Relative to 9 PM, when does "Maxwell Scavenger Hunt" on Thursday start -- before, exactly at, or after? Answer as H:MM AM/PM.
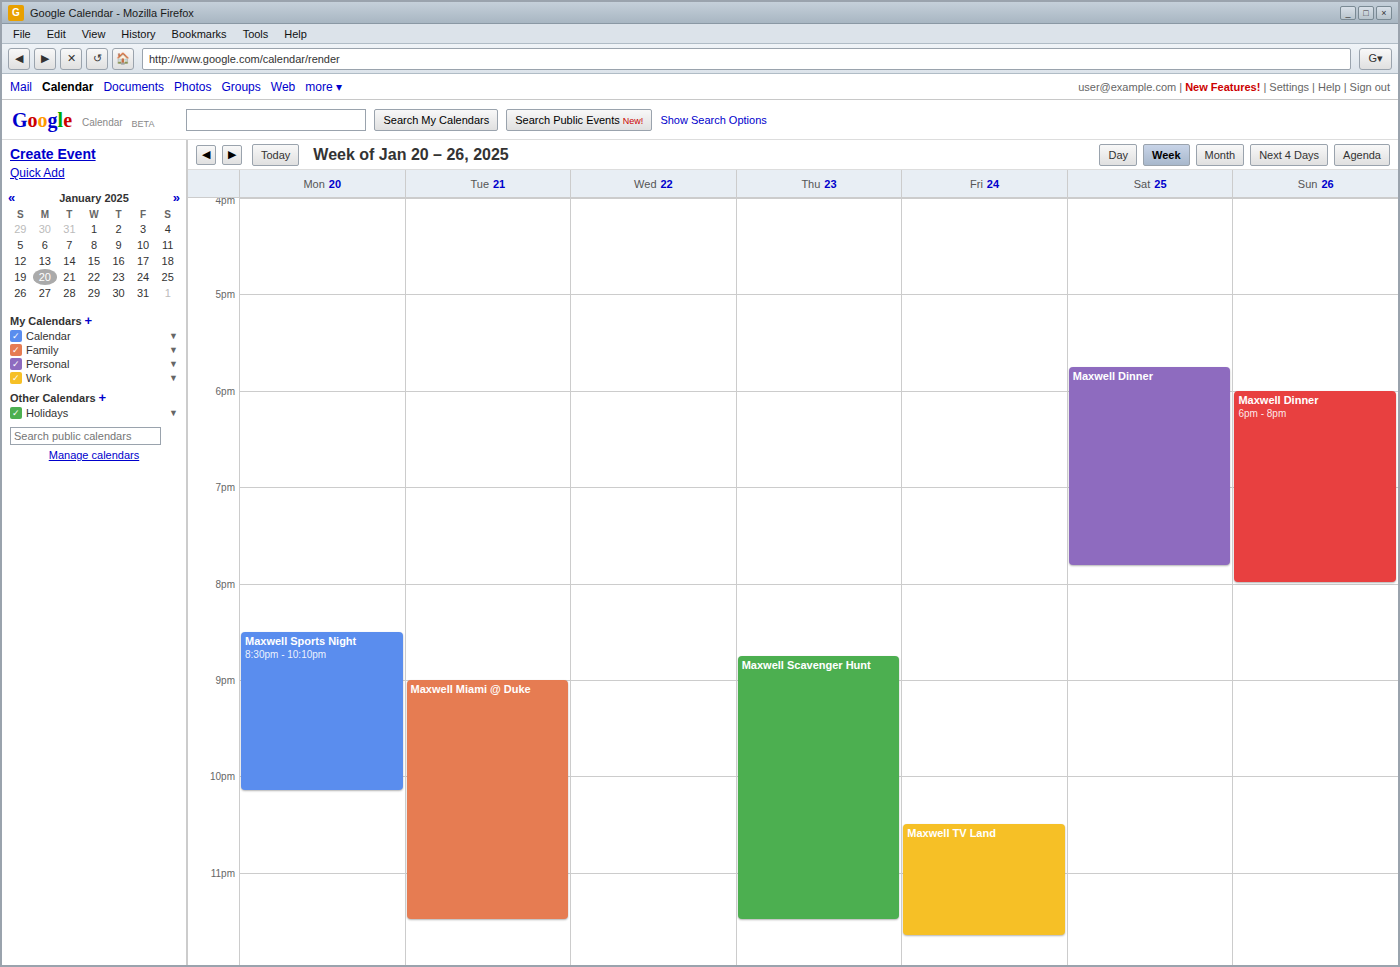
8:45 PM -- before 9 PM, 15 minutes above the 9 PM line.